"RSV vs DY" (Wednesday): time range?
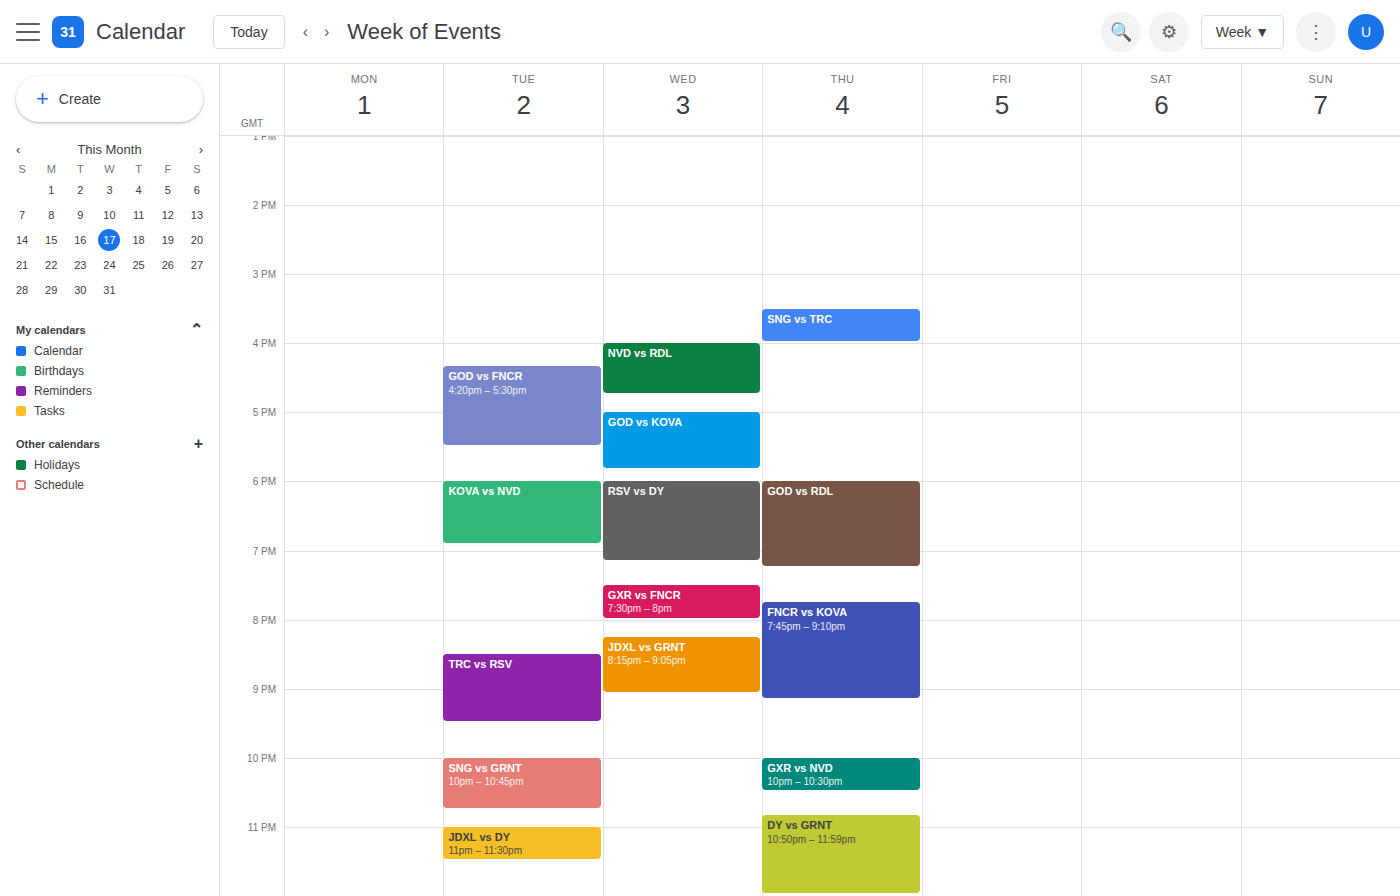
6:00 PM to 7:10 PM